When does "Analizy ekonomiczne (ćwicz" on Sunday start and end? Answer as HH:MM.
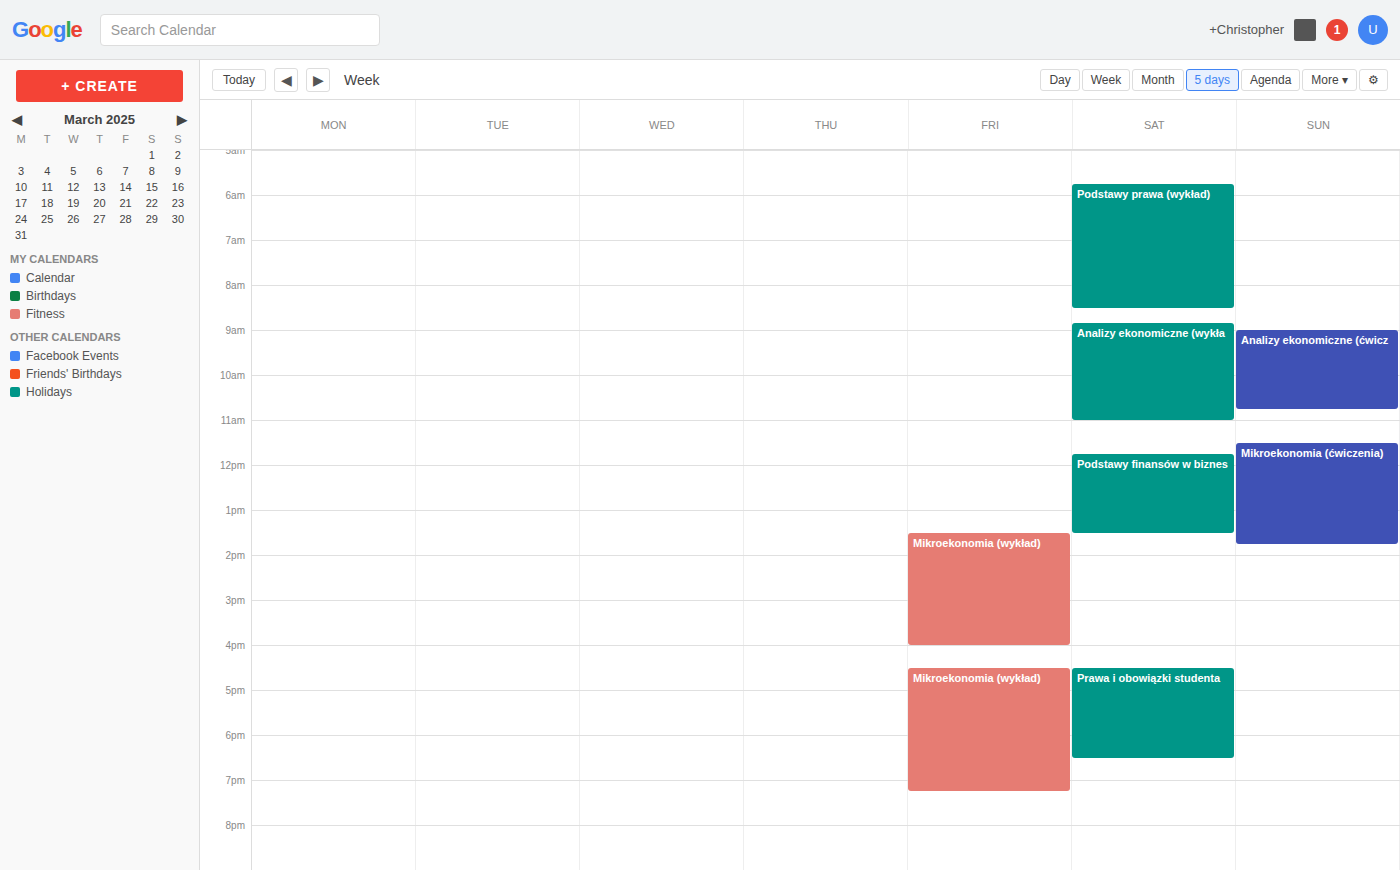
09:00 to 10:45